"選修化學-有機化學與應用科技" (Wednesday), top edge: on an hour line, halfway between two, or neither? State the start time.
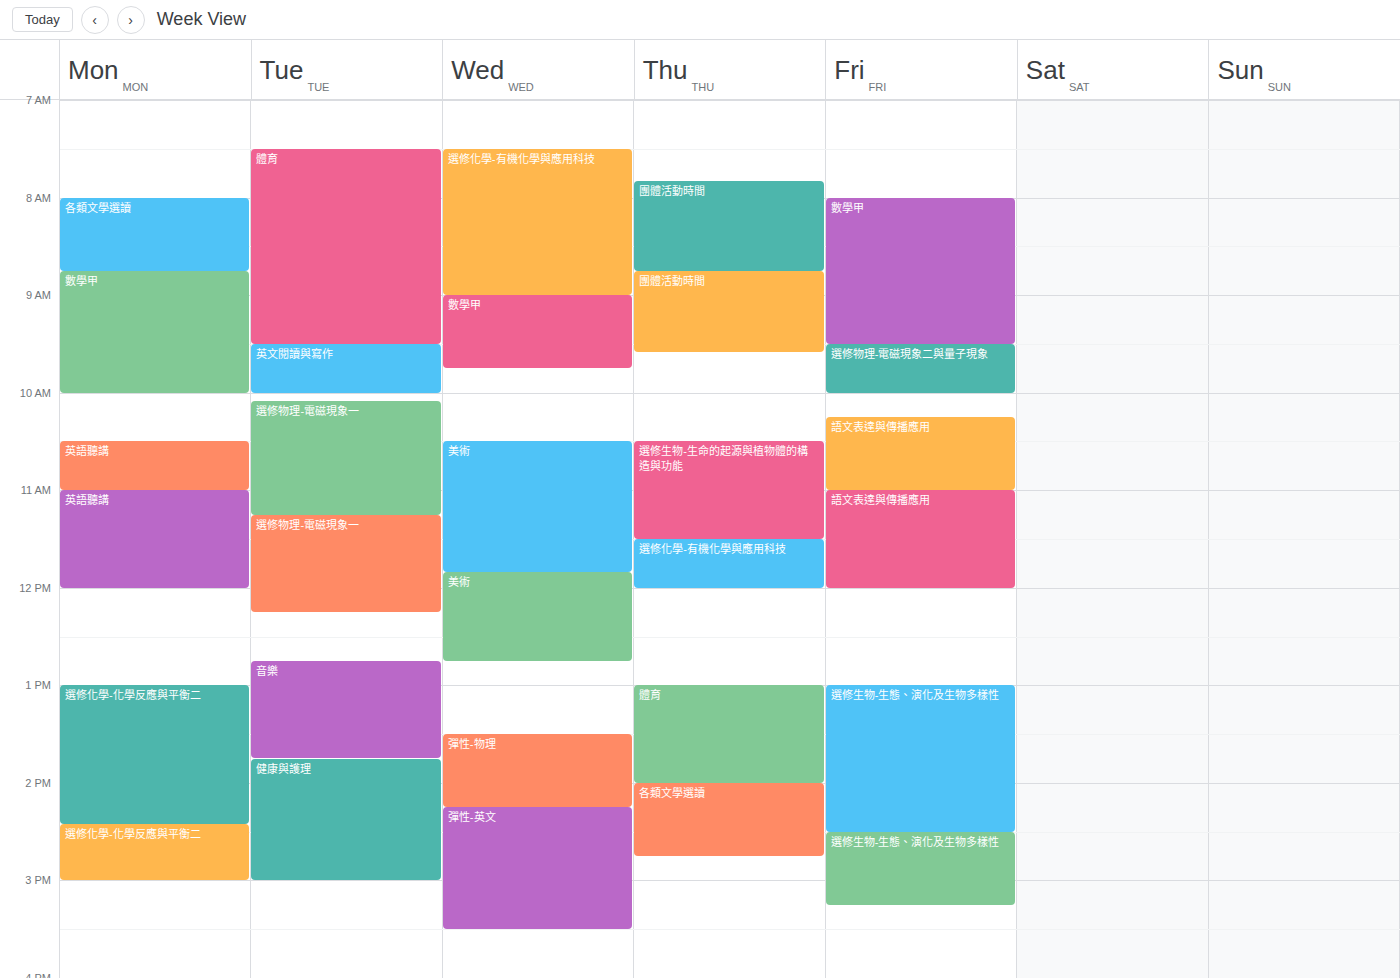
7:30 AM -- halfway between the 7 AM and 8 AM lines.